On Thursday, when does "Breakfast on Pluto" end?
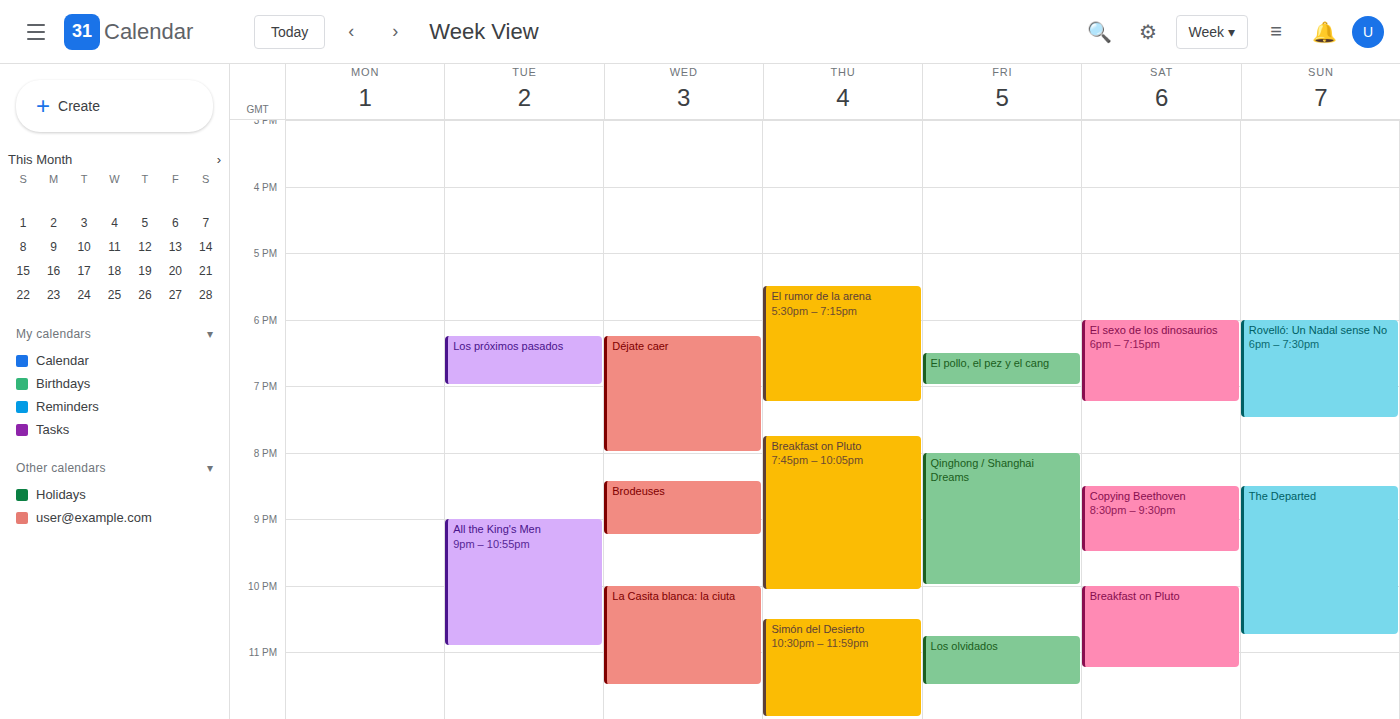
10:05 PM